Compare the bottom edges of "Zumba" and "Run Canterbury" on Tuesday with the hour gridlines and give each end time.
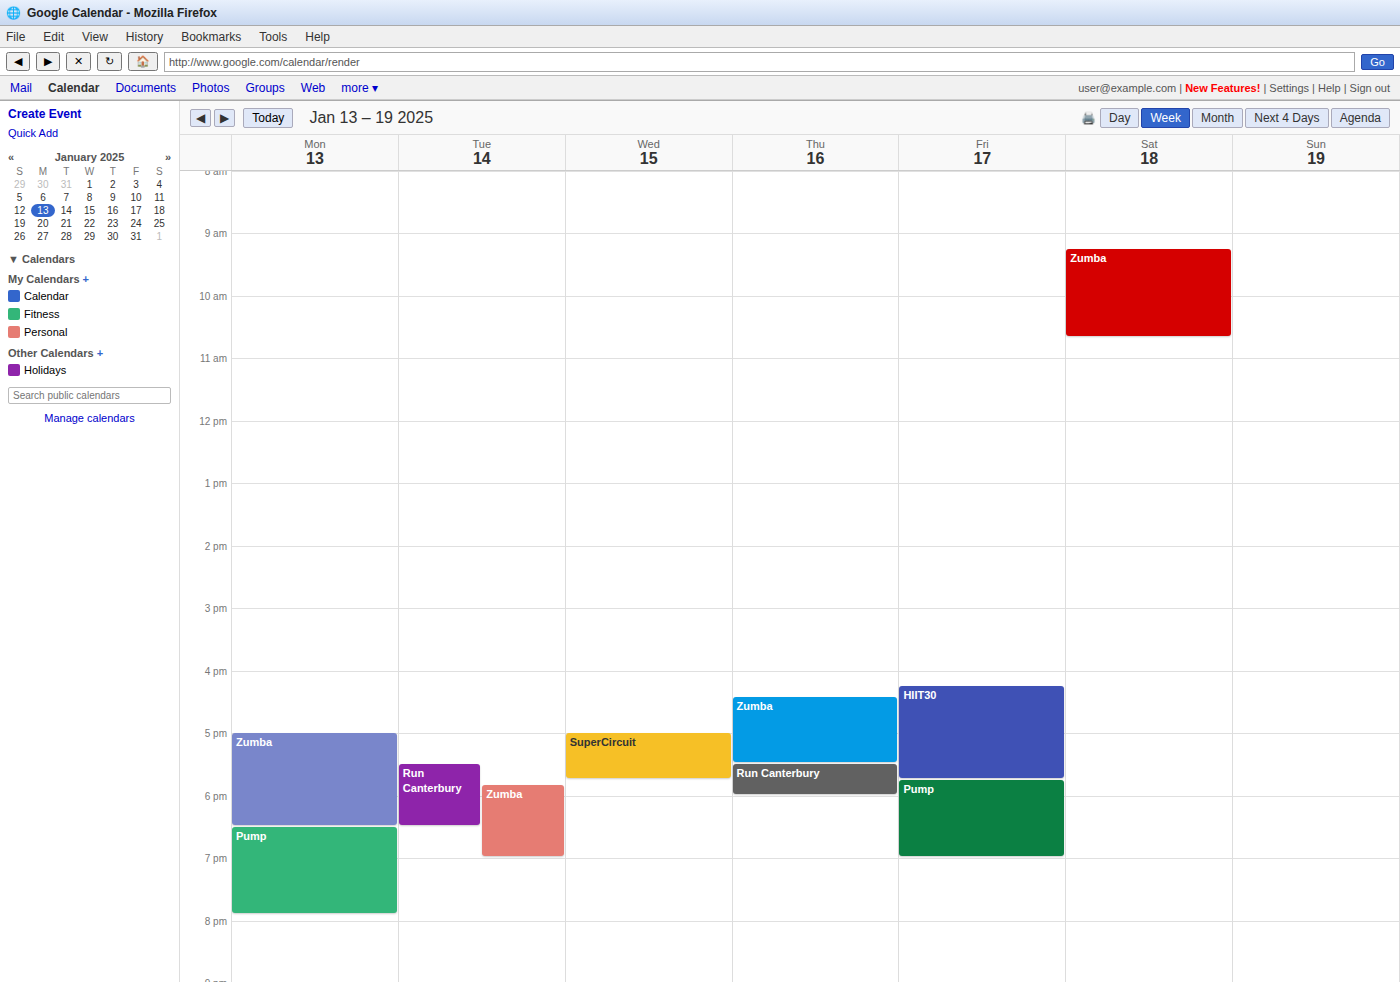
"Zumba": 7:00 PM, exactly on the 7 PM line. "Run Canterbury": 6:30 PM, halfway between the 6 PM and 7 PM lines.